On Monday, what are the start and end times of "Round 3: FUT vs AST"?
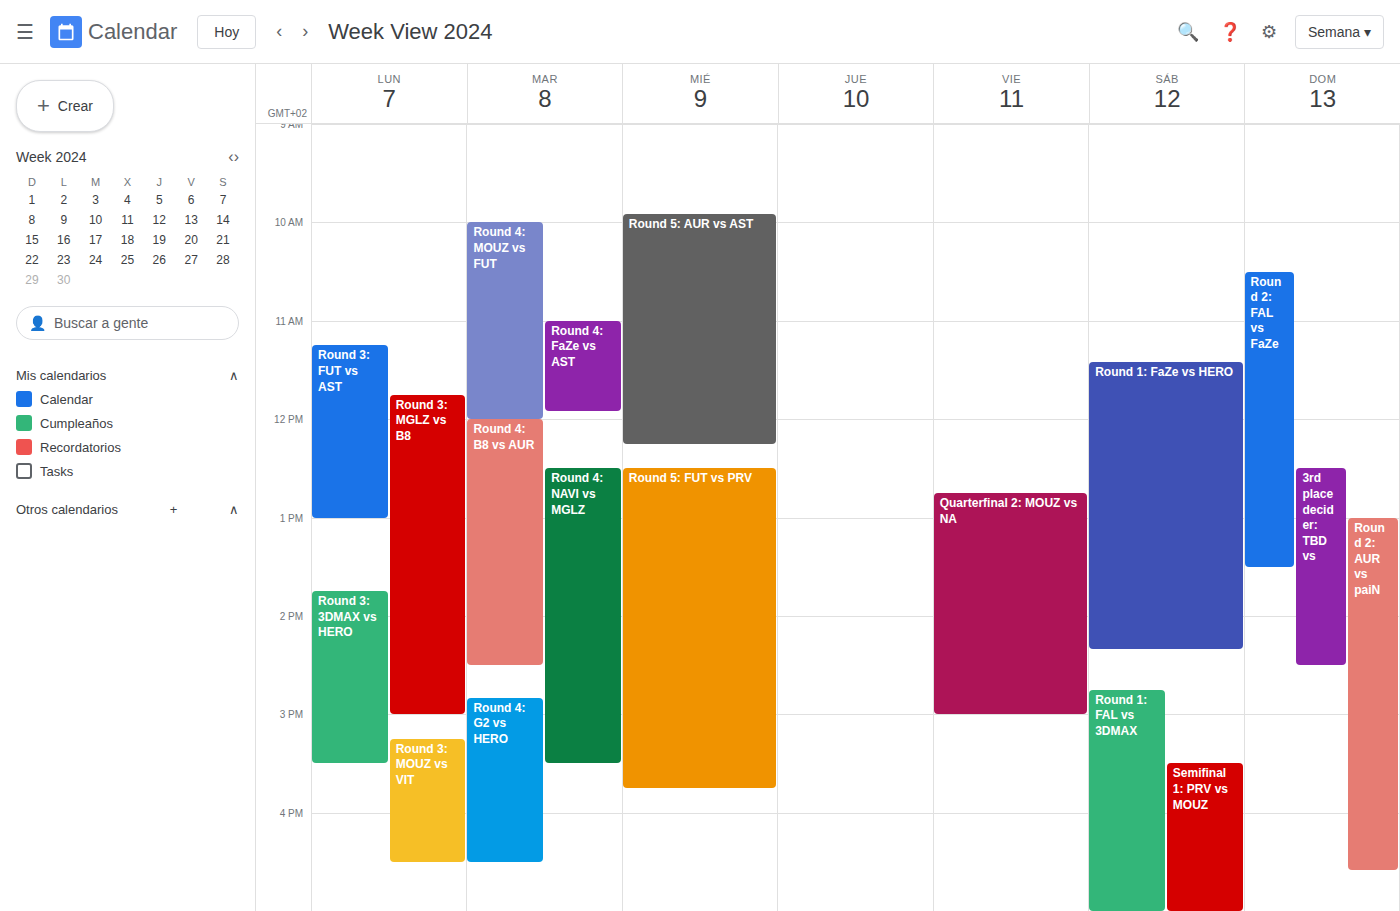
11:15 AM to 1:00 PM